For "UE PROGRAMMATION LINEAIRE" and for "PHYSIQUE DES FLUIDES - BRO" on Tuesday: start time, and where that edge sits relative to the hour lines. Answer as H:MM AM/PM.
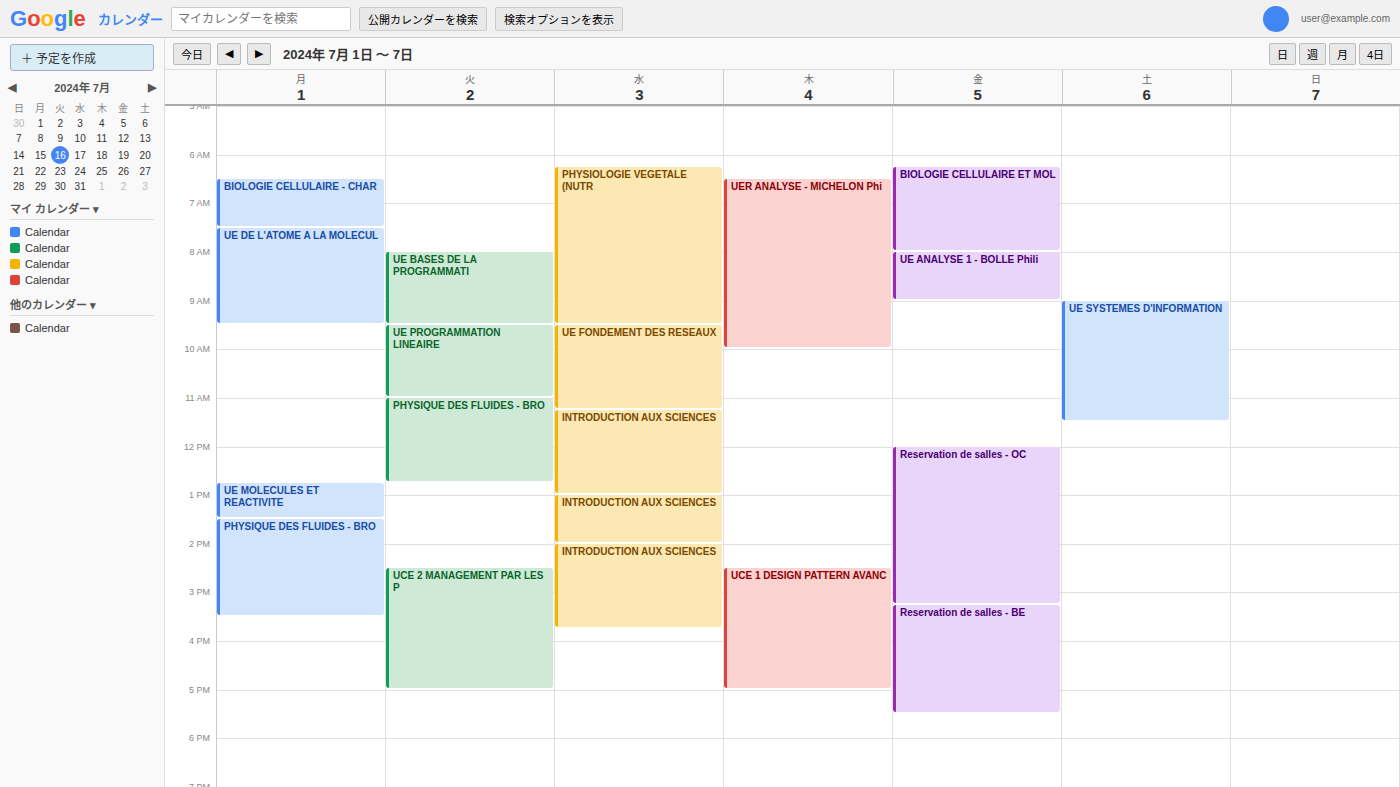
"UE PROGRAMMATION LINEAIRE": 9:30 AM, halfway between the 9 AM and 10 AM lines. "PHYSIQUE DES FLUIDES - BRO": 11:00 AM, exactly on the 11 AM line.